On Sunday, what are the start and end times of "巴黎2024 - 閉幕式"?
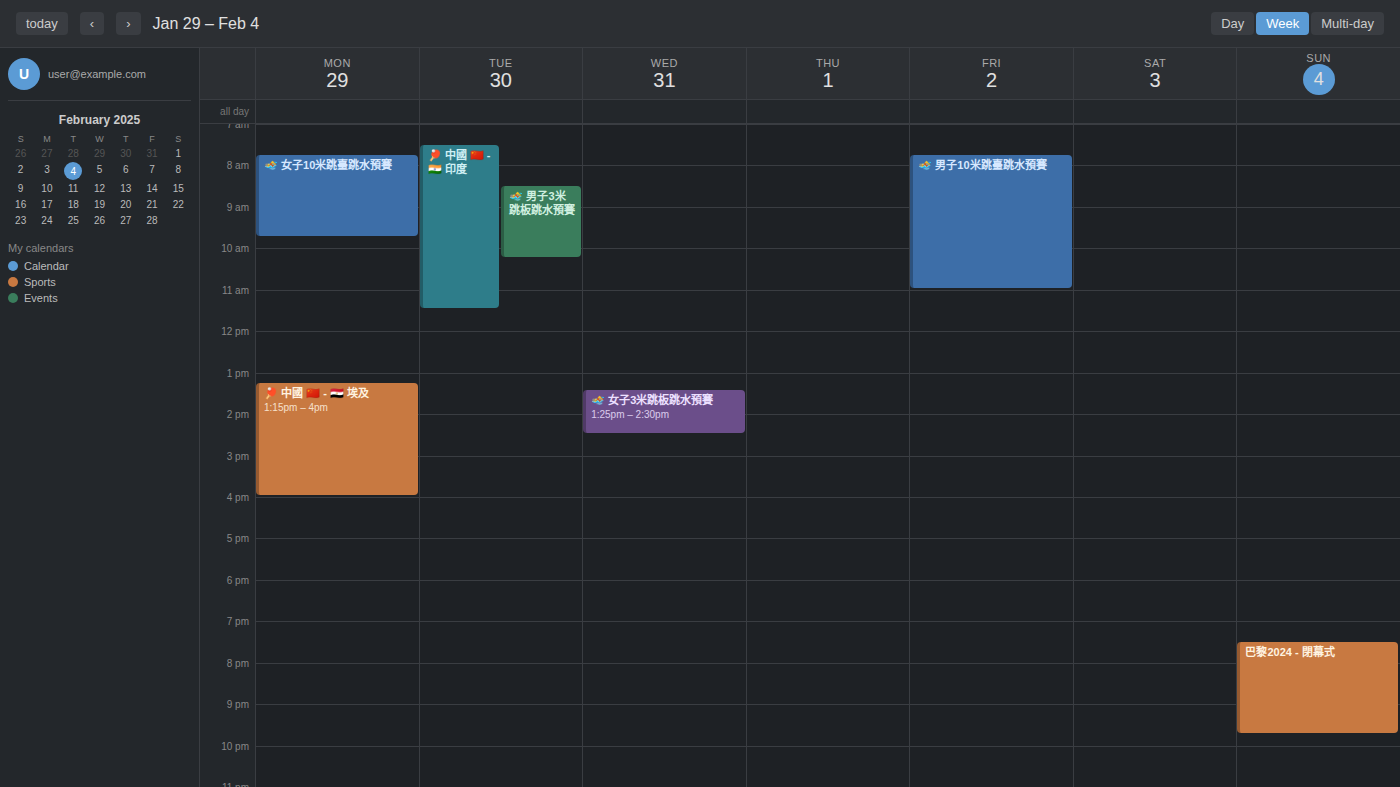
7:30 PM to 9:45 PM